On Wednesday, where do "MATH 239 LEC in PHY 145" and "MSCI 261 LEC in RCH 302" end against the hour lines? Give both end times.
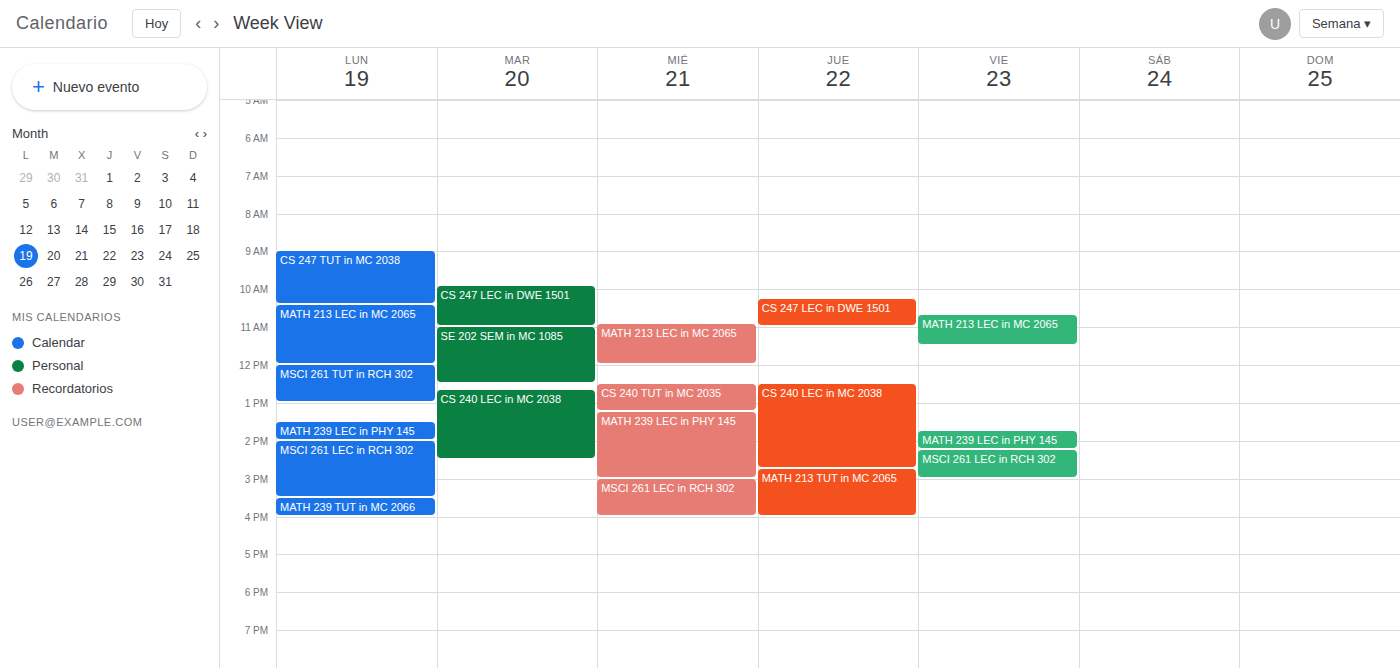
"MATH 239 LEC in PHY 145": 3:00 PM, exactly on the 3 PM line. "MSCI 261 LEC in RCH 302": 4:00 PM, exactly on the 4 PM line.